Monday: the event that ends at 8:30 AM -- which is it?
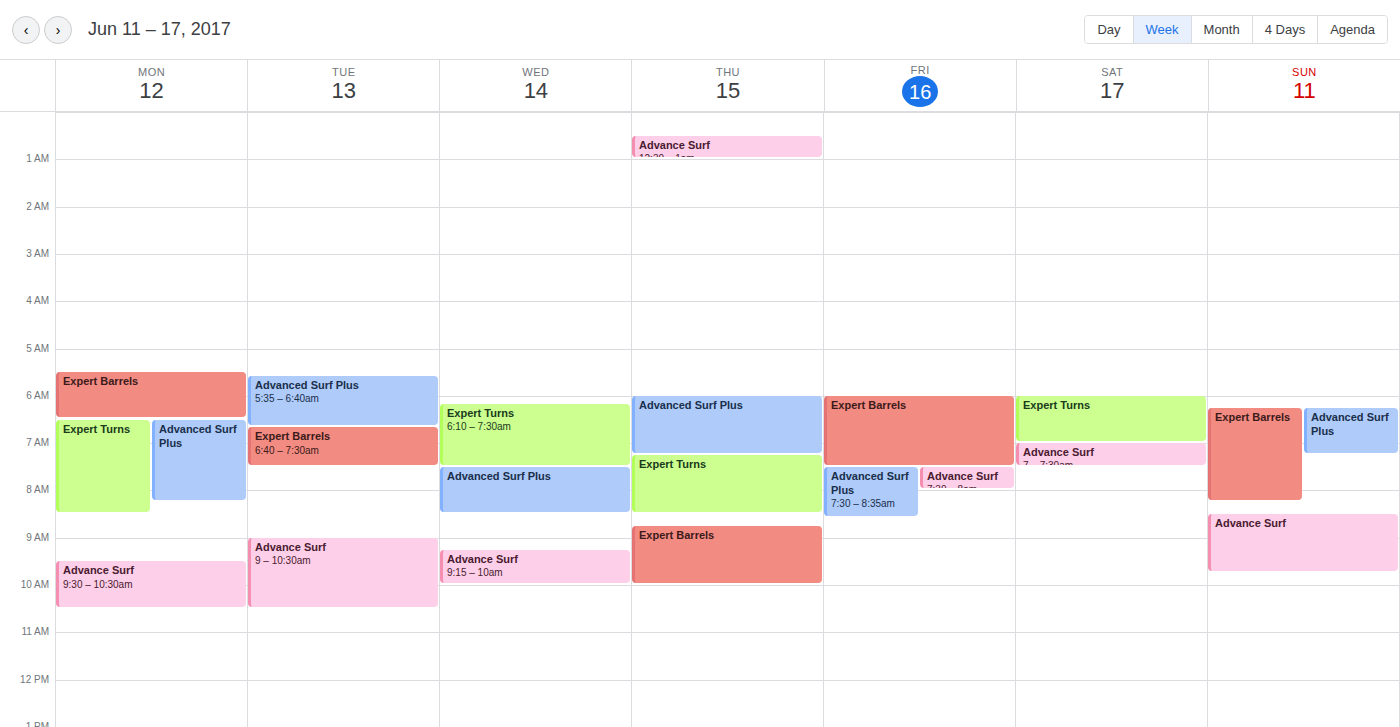
"Expert Turns"